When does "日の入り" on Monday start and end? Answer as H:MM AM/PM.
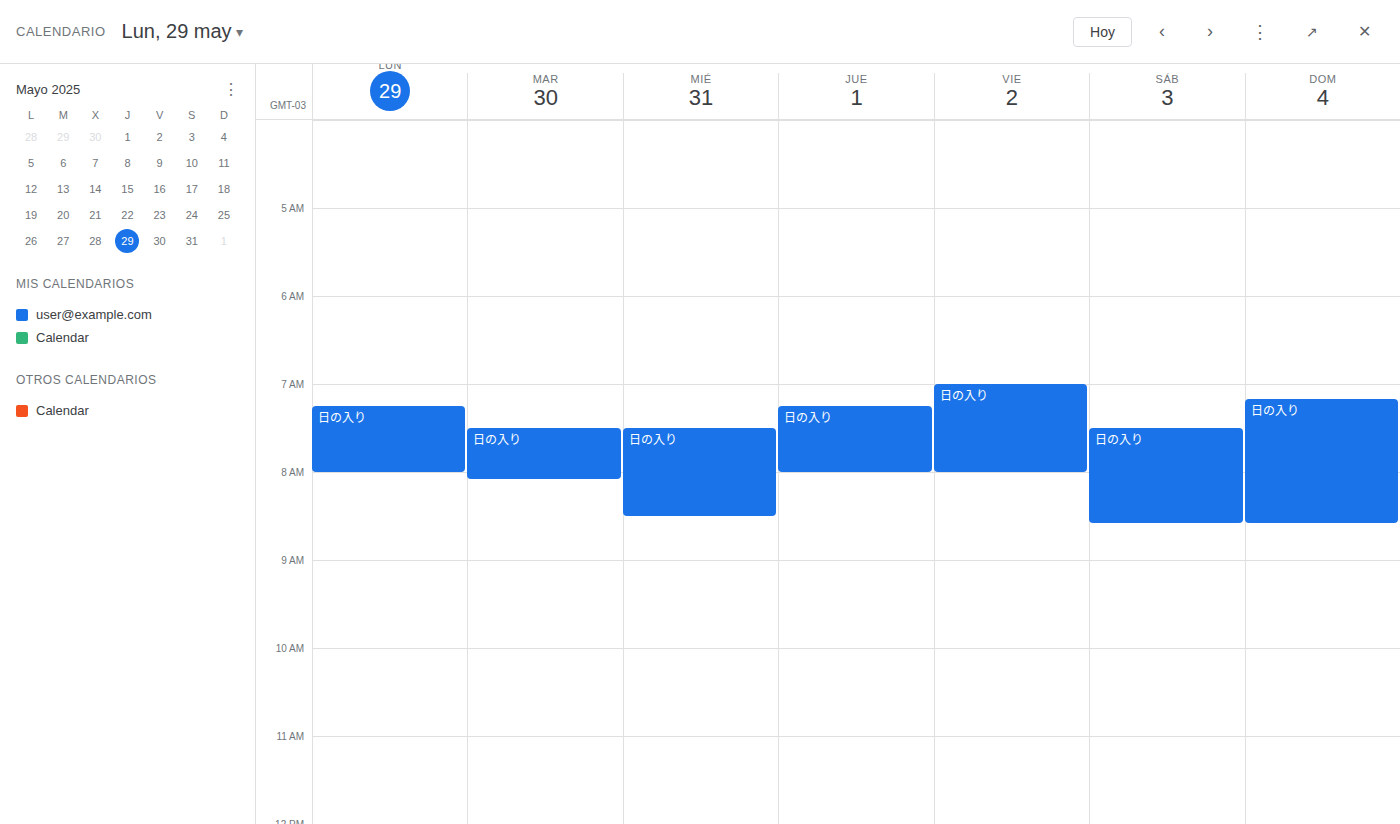
7:15 AM to 8:00 AM